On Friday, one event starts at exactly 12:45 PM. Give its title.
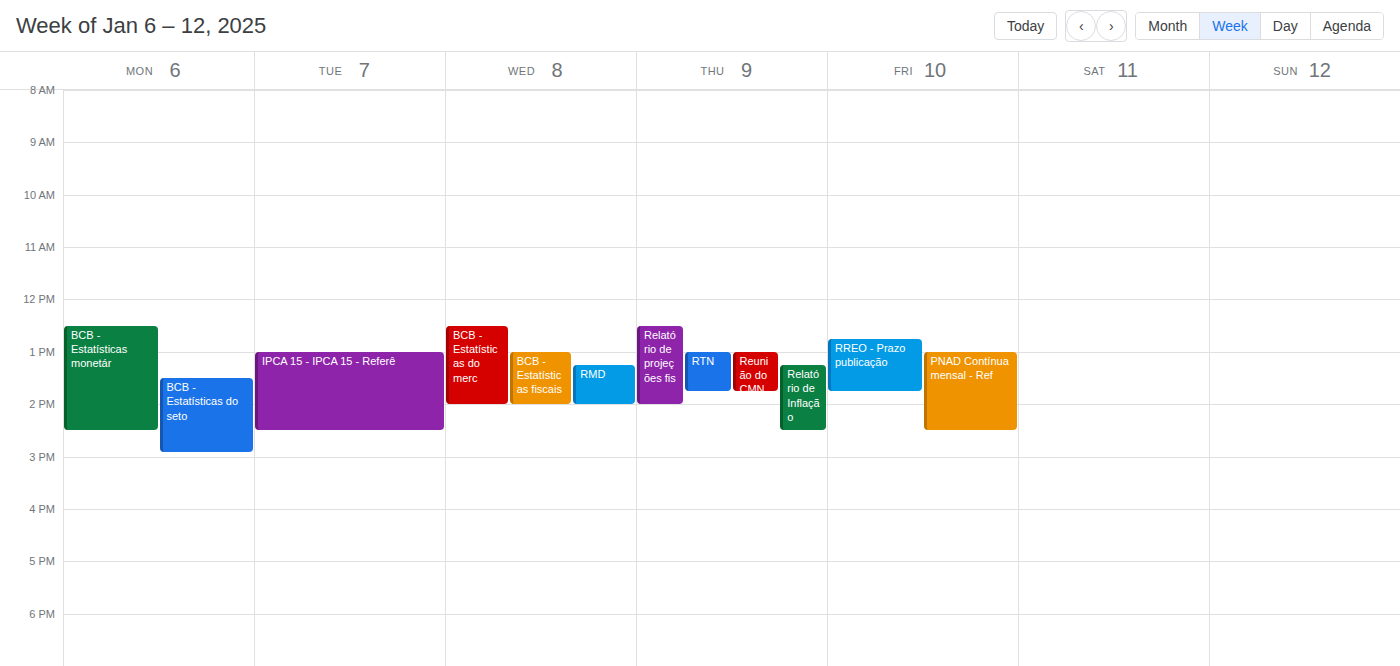
"RREO - Prazo publicação"